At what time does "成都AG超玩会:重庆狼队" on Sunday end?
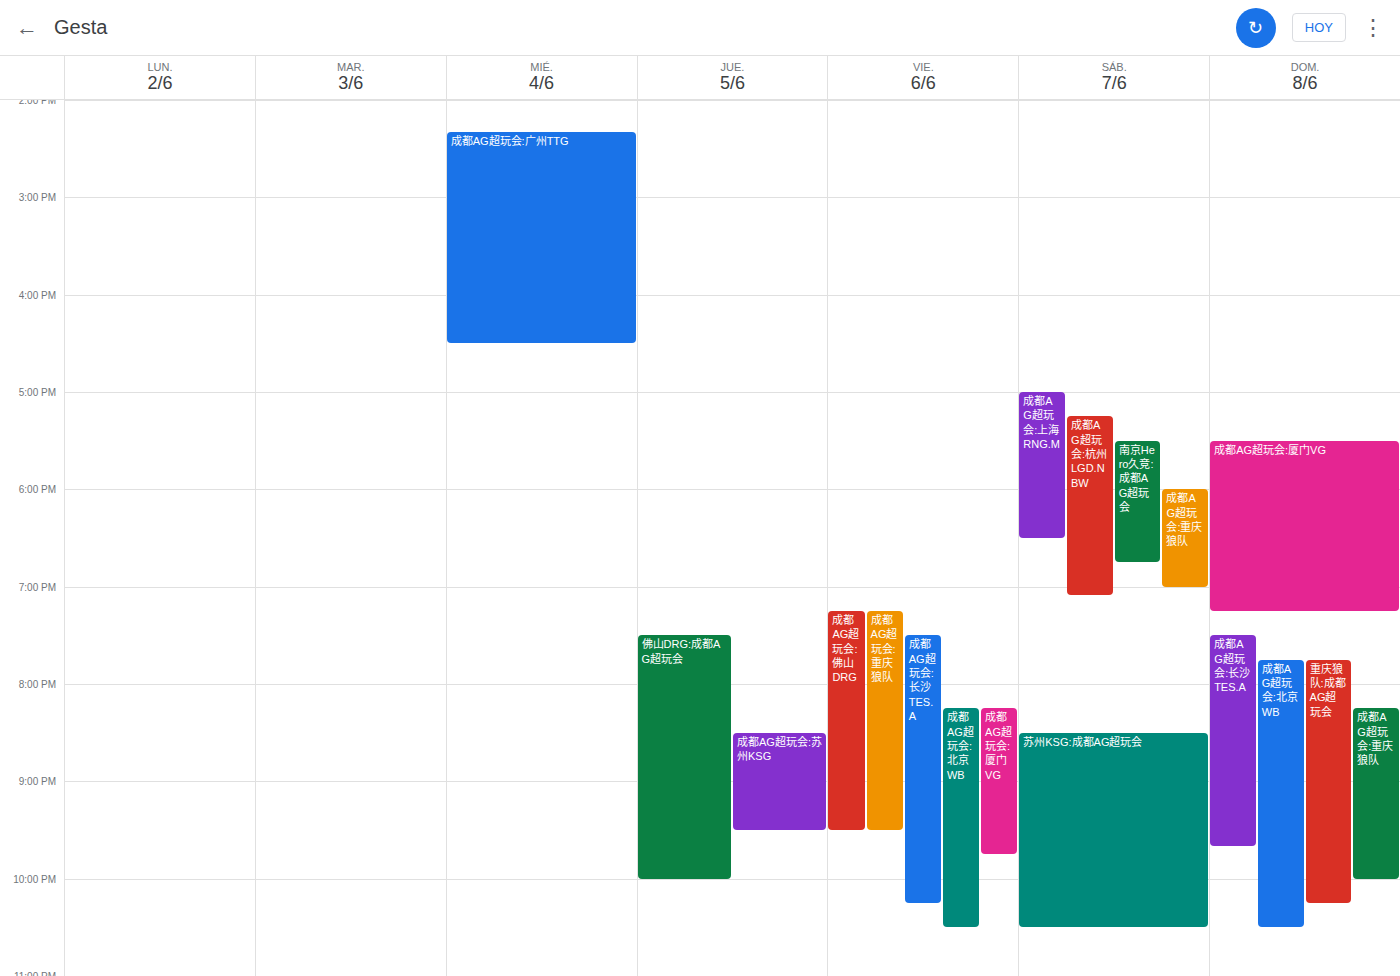
22:00